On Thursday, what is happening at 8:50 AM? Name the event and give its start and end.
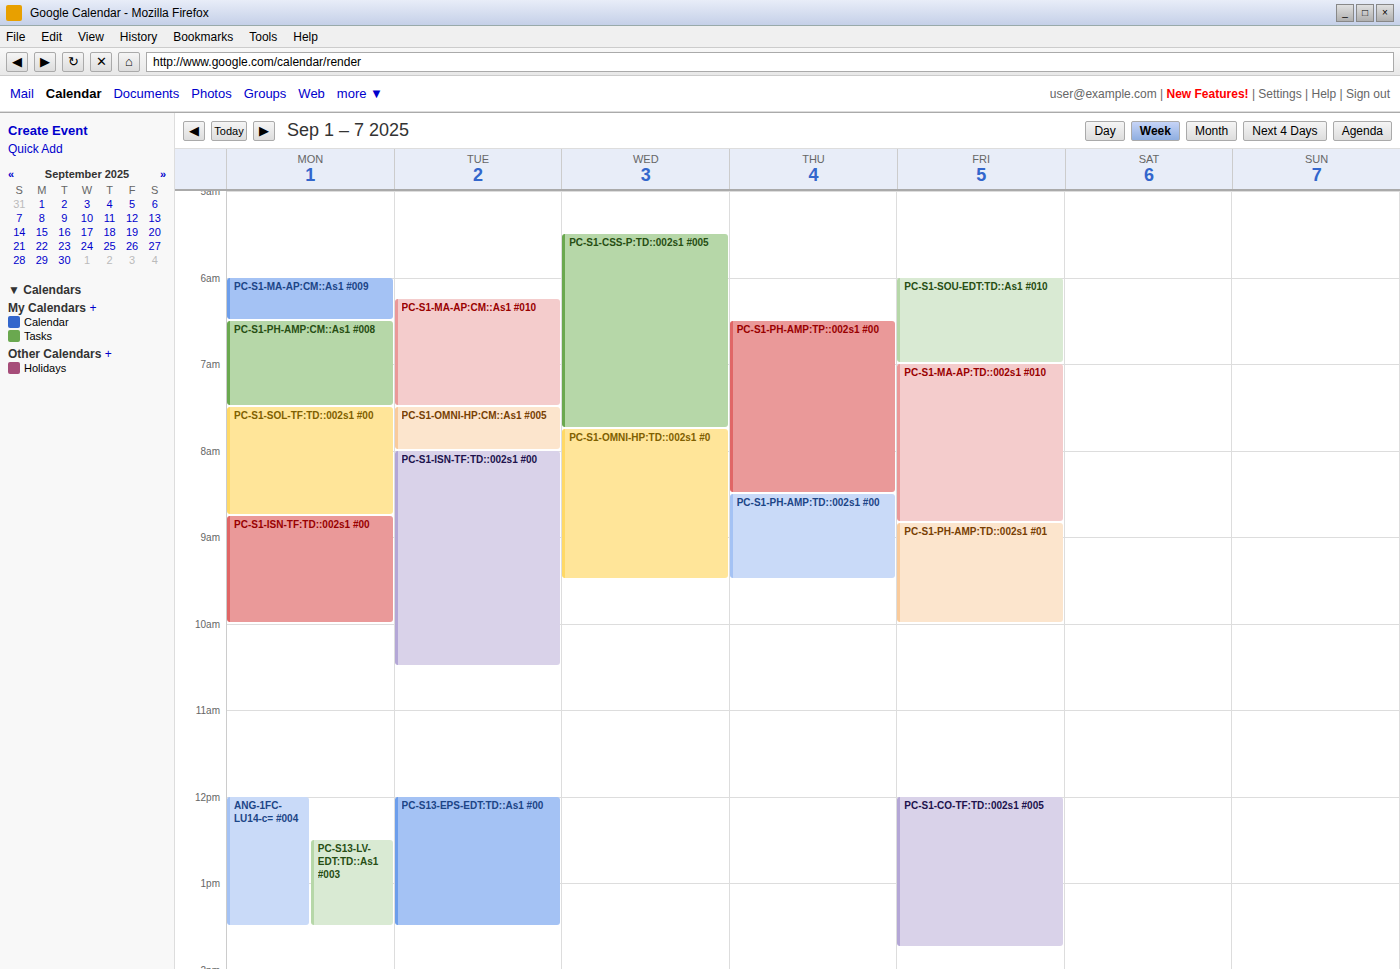
"PC-S1-PH-AMP:TD::002s1 #00", 8:30 AM to 9:30 AM